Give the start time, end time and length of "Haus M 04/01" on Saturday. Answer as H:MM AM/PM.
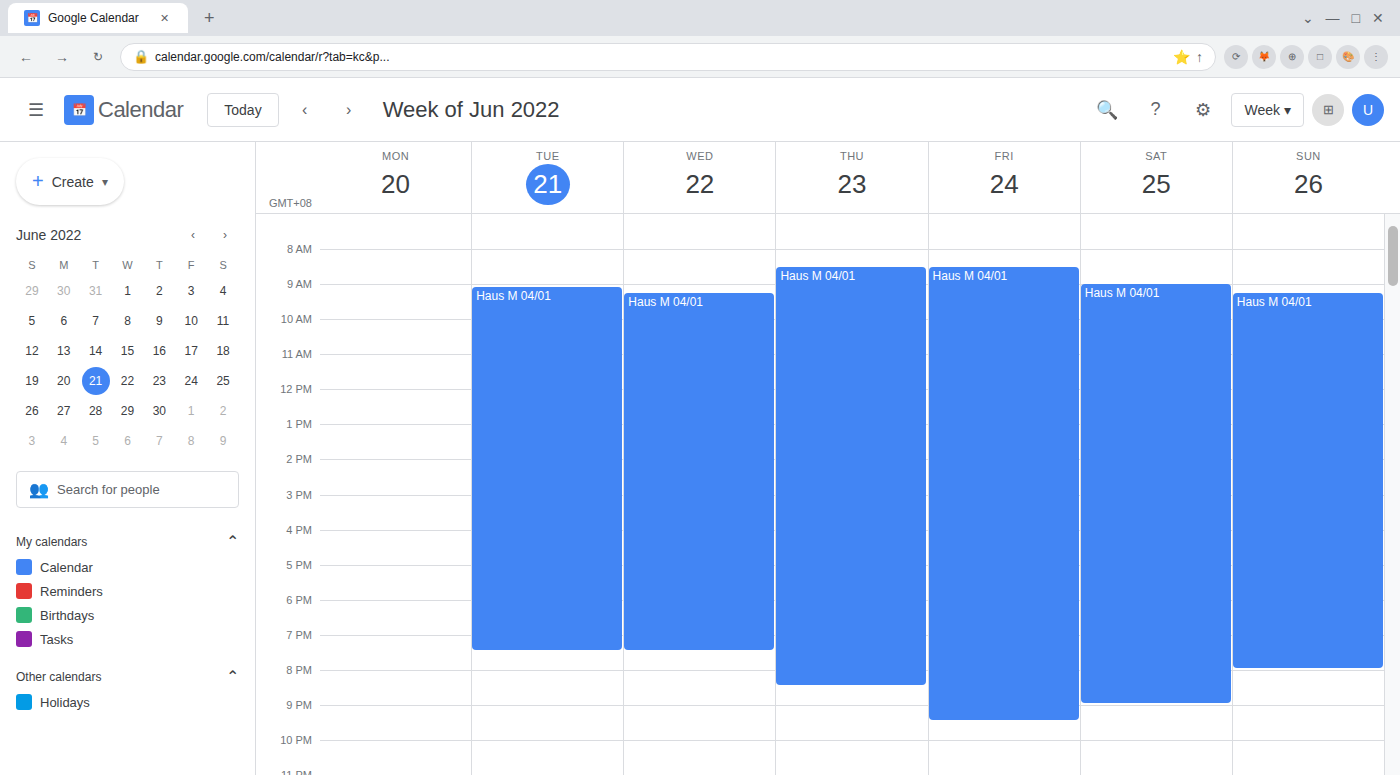
9:00 AM to 9:00 PM, 12 hours